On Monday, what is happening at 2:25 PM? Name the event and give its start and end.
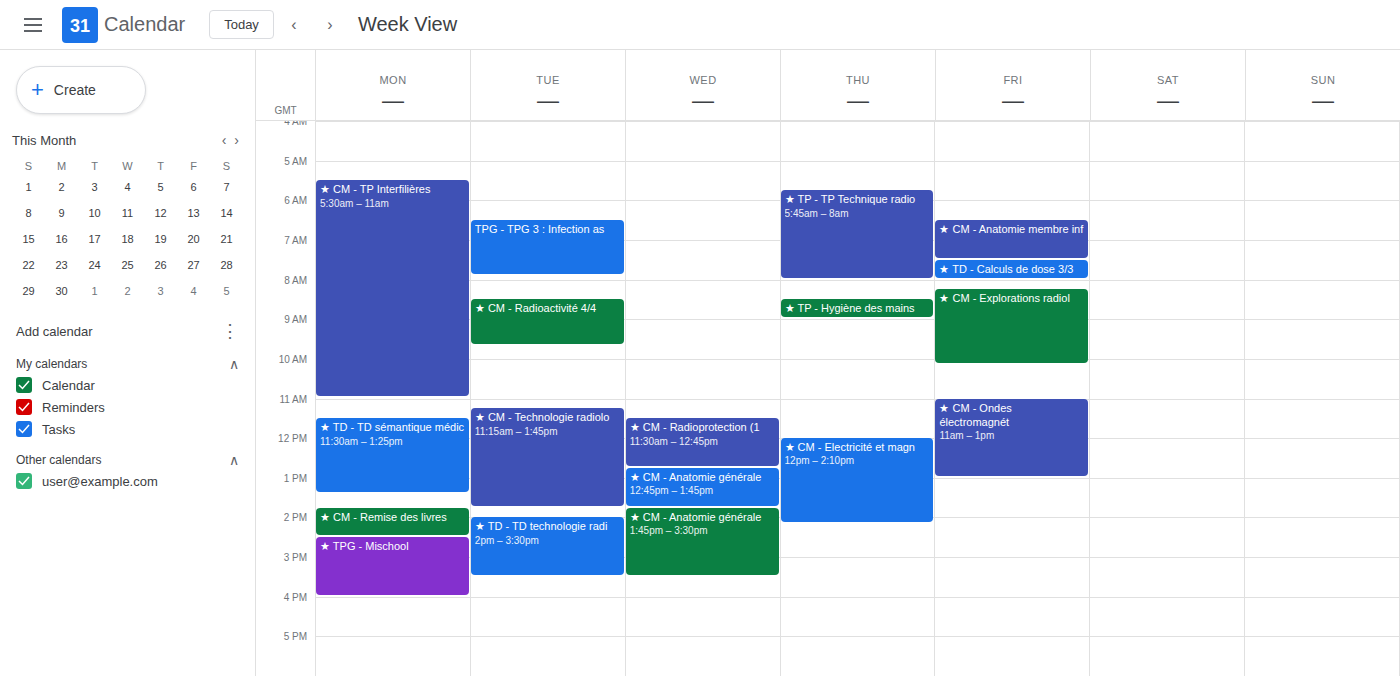
"★ CM - Remise des livres", 1:45 PM to 2:30 PM